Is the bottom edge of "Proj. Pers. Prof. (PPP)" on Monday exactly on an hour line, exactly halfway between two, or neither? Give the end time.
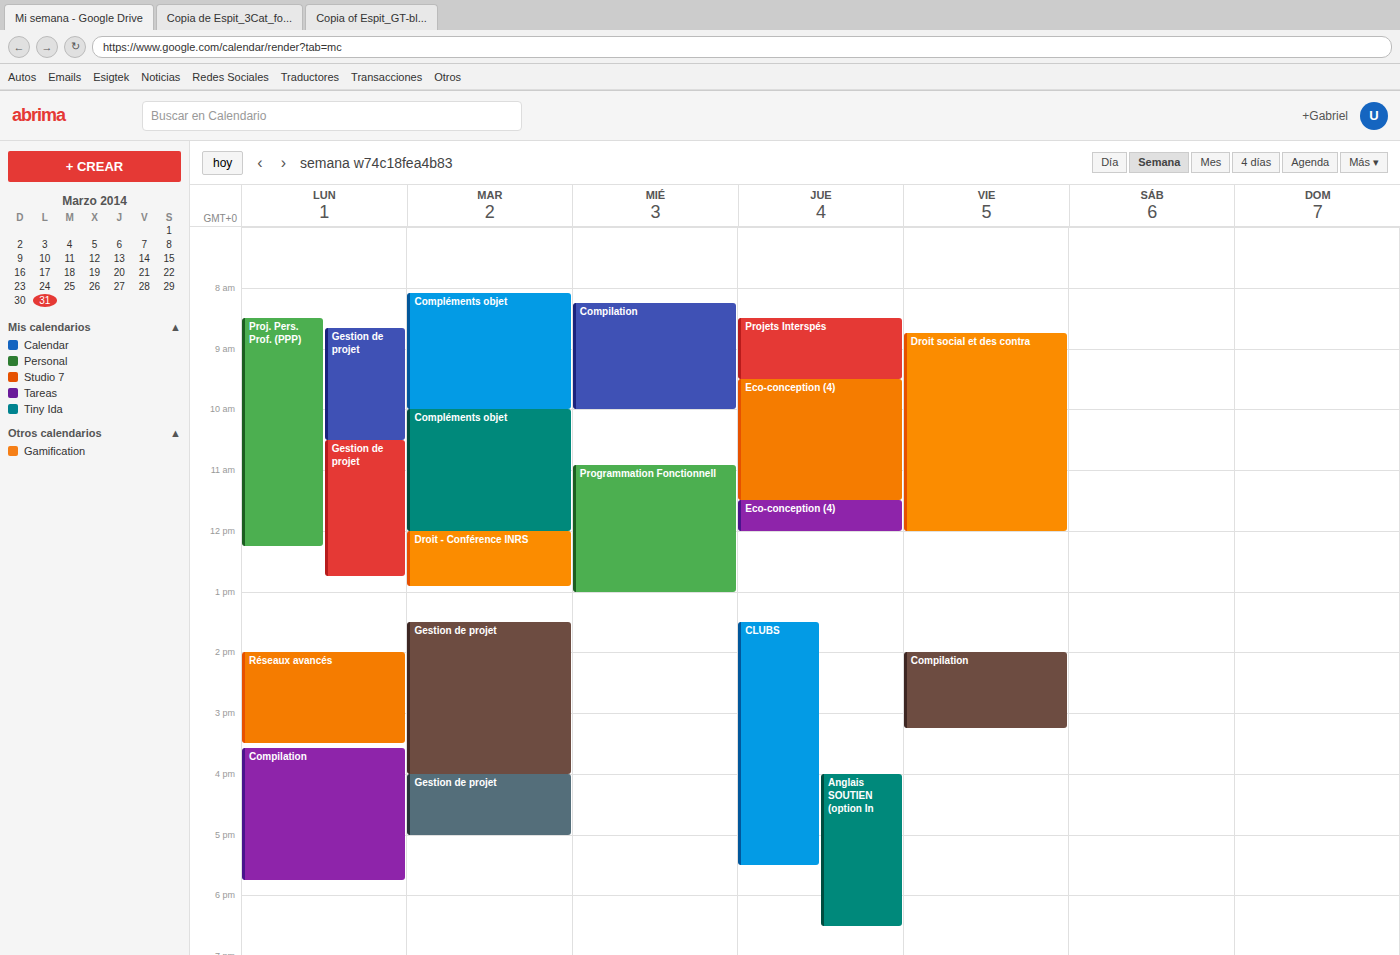
12:15 PM -- neither: a quarter of the way from the 12 PM line to the 1 PM line.